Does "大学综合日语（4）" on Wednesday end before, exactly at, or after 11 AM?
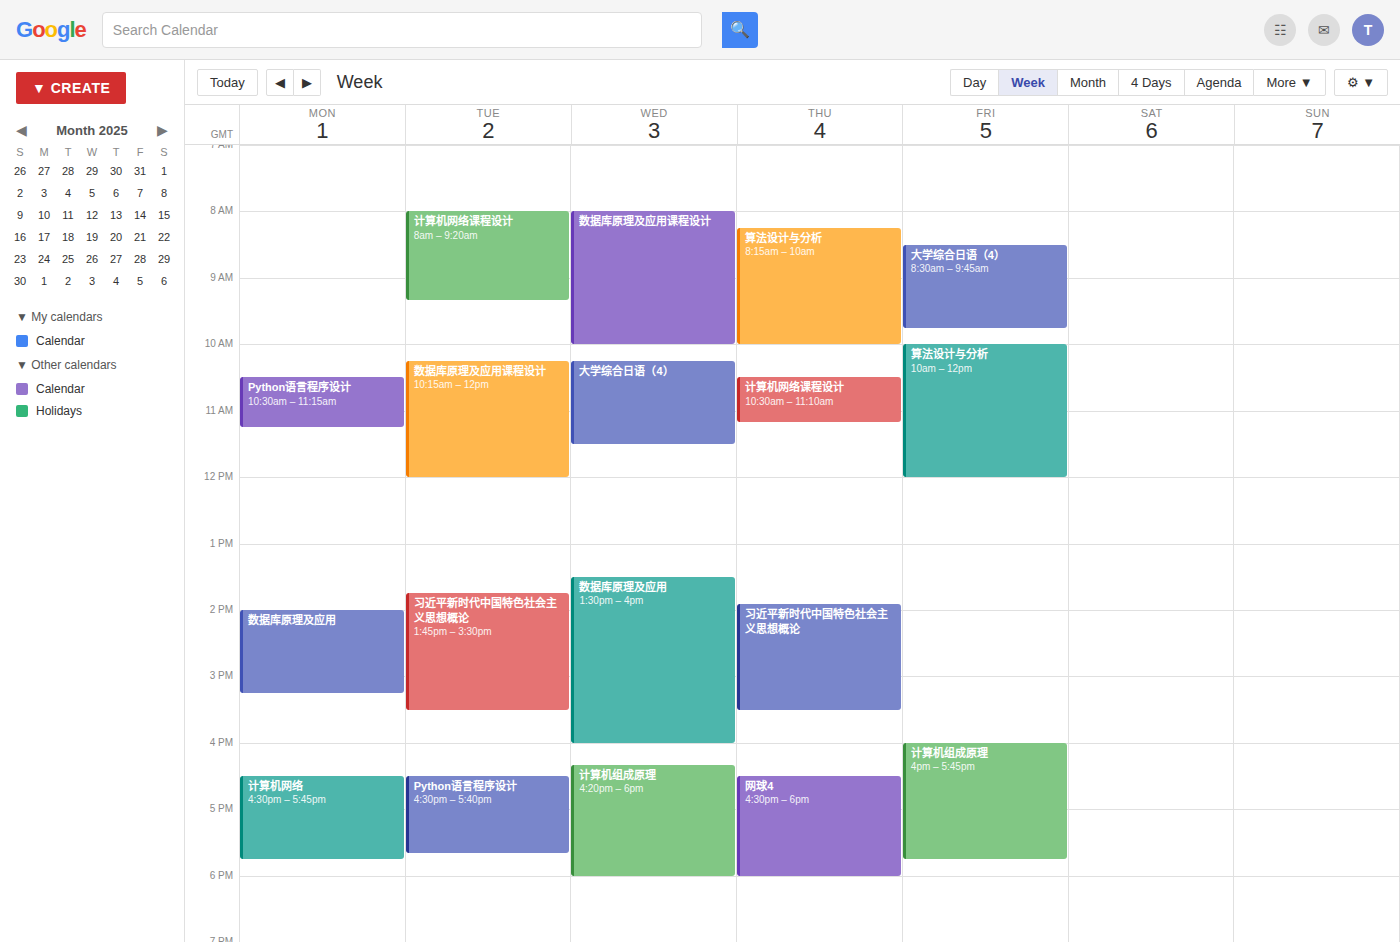
11:30 AM -- after 11 AM, 30 minutes below the 11 AM line.